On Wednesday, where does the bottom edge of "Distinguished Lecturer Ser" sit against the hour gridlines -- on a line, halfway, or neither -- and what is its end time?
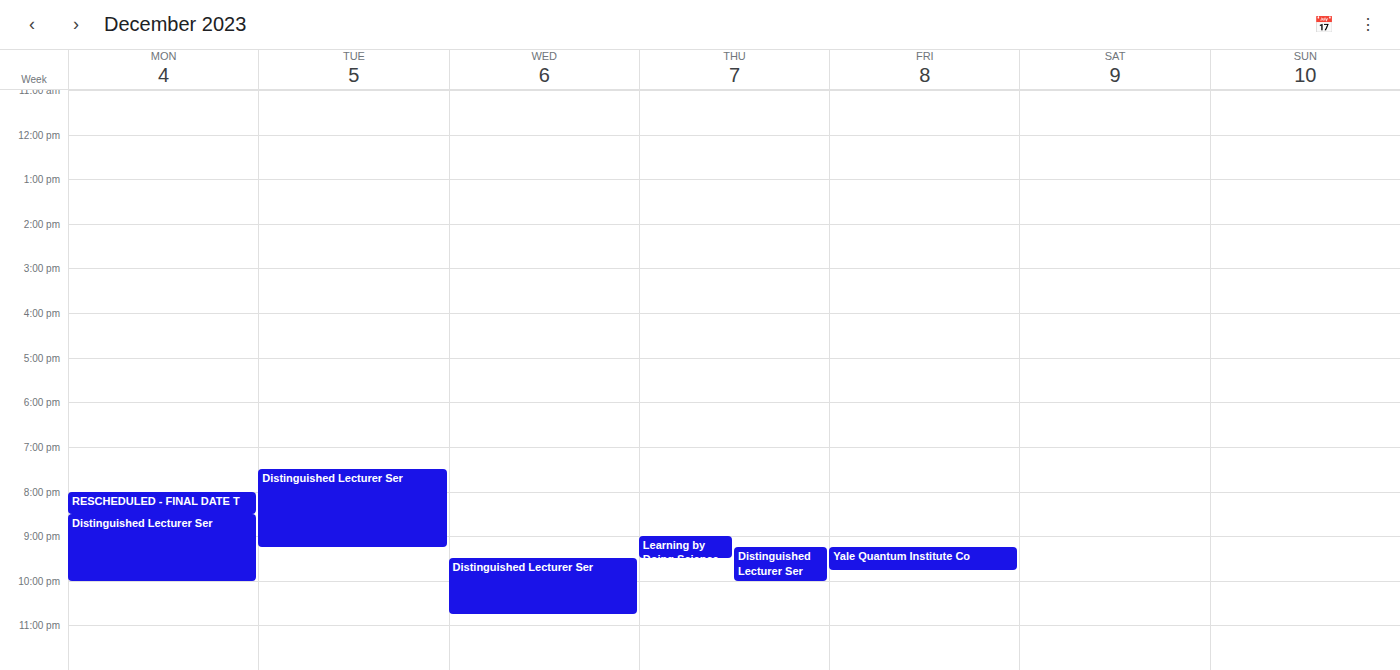
10:45 PM -- neither: three quarters of the way from the 10 PM line to the 11 PM line.